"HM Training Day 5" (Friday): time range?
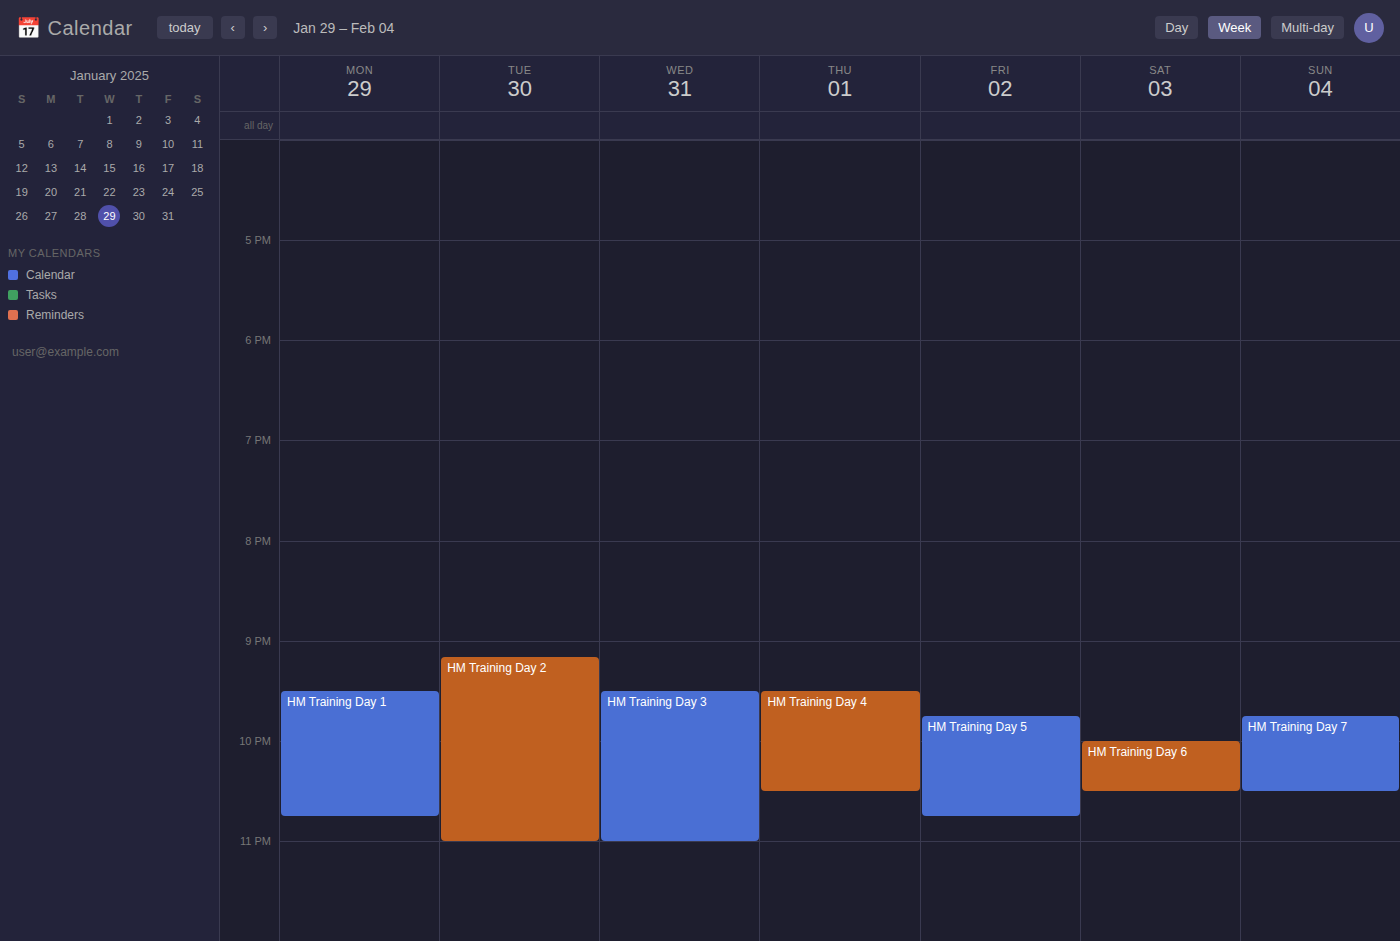
21:45 to 22:45